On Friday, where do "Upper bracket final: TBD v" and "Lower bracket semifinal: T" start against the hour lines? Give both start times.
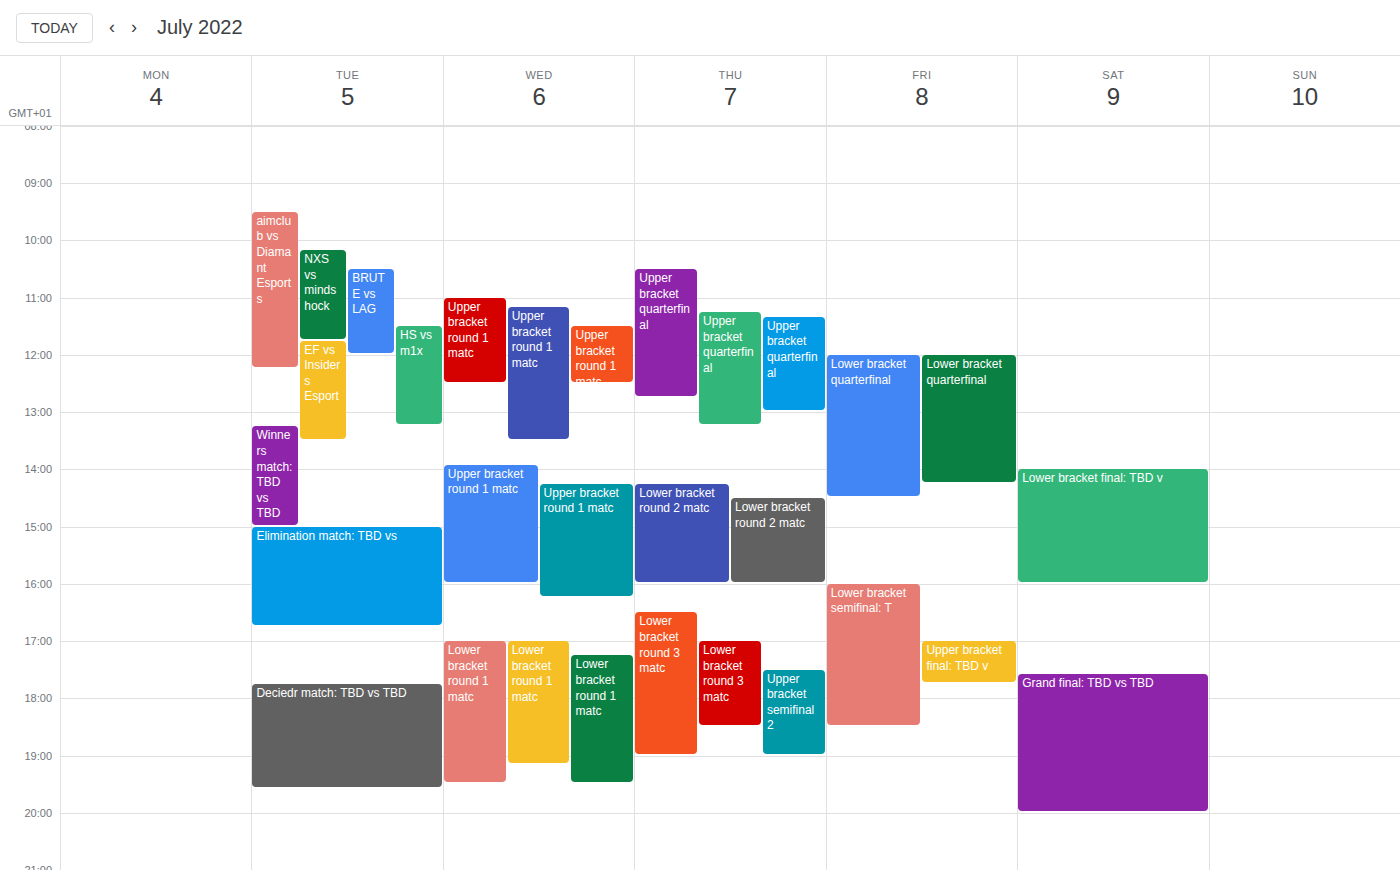
"Upper bracket final: TBD v": 5:00 PM, exactly on the 5 PM line. "Lower bracket semifinal: T": 4:00 PM, exactly on the 4 PM line.